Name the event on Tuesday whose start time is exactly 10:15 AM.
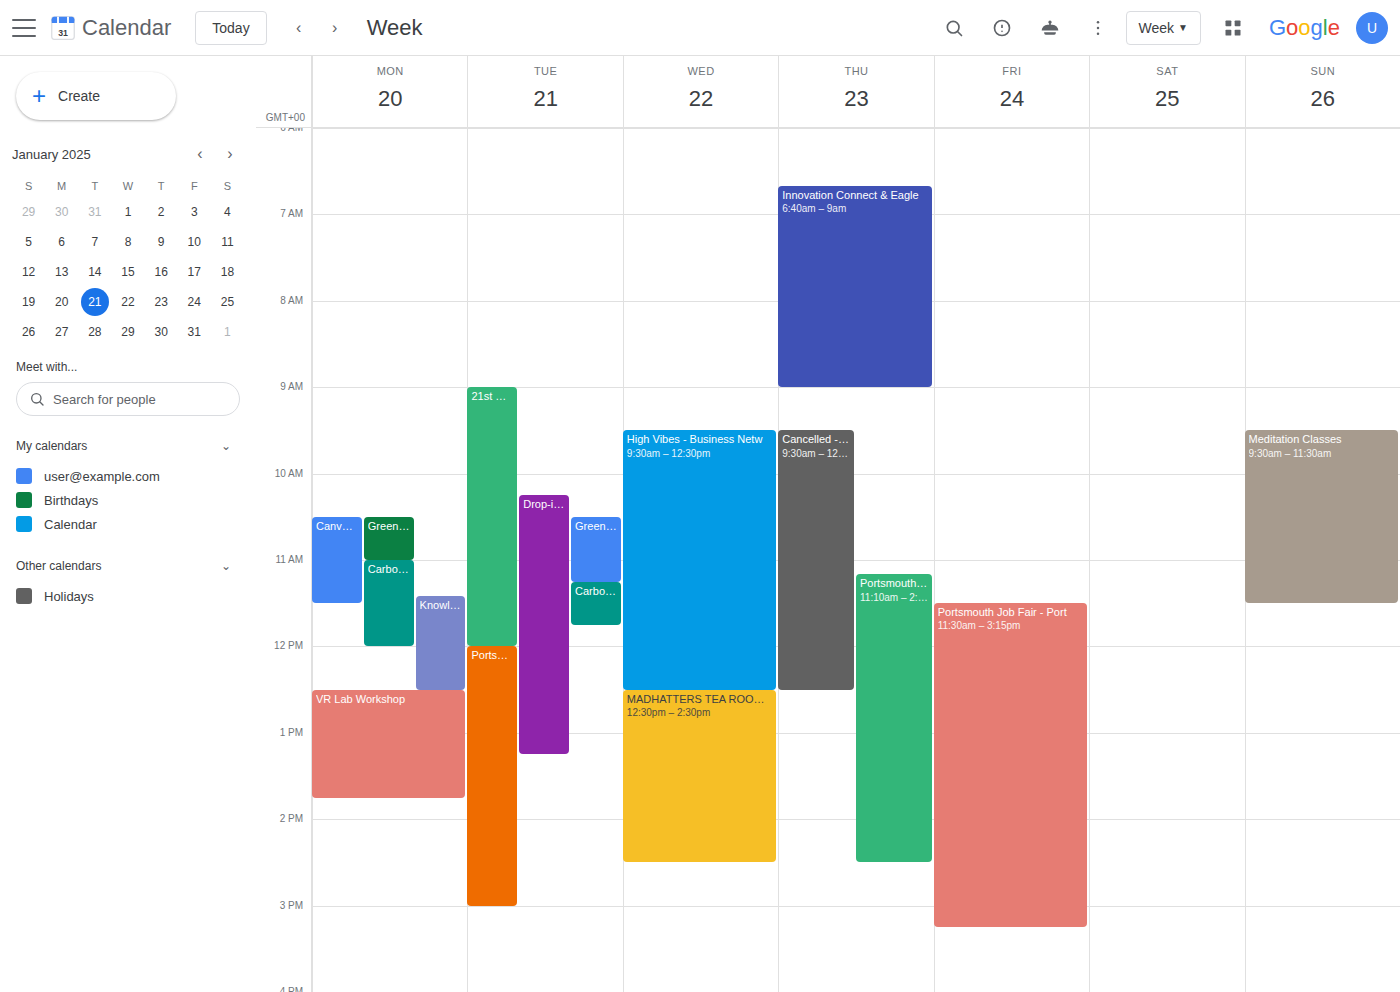
"Drop-in Business Surgery"